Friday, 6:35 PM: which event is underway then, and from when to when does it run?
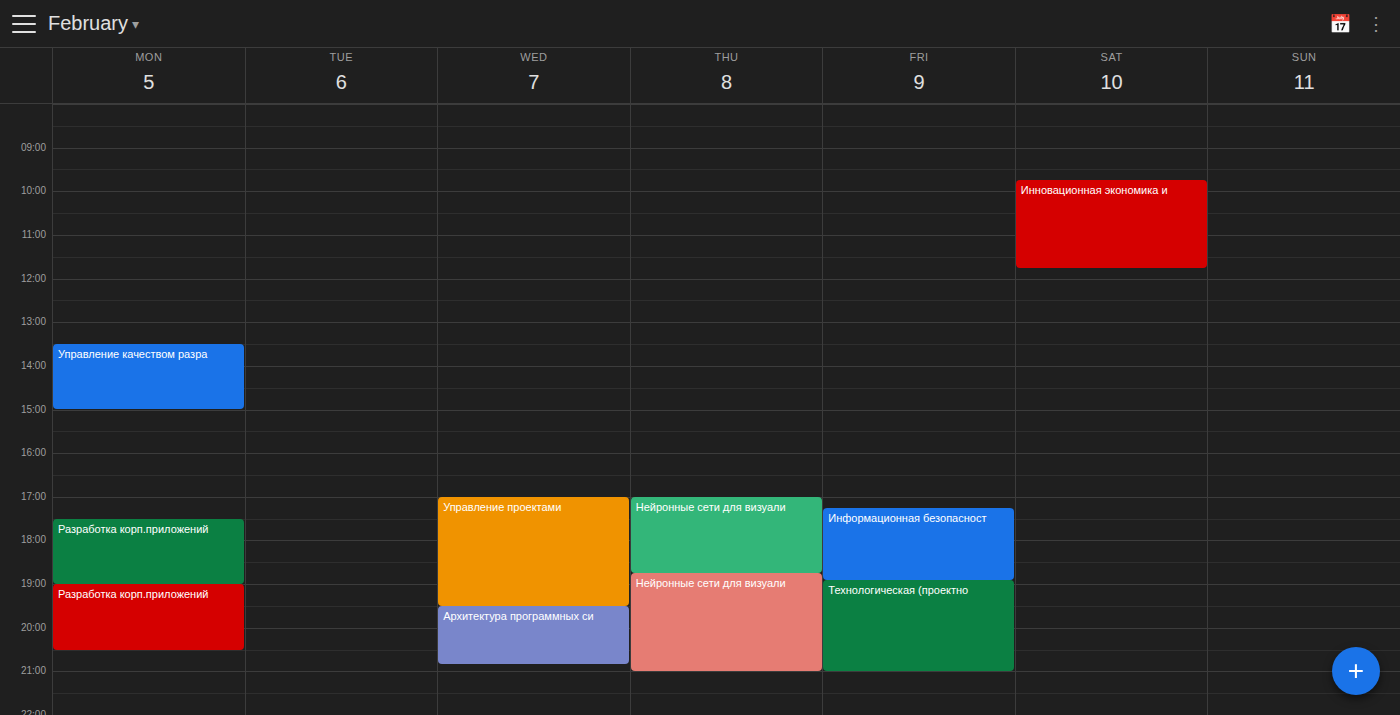
"Информационная безопасност", 5:15 PM to 6:55 PM